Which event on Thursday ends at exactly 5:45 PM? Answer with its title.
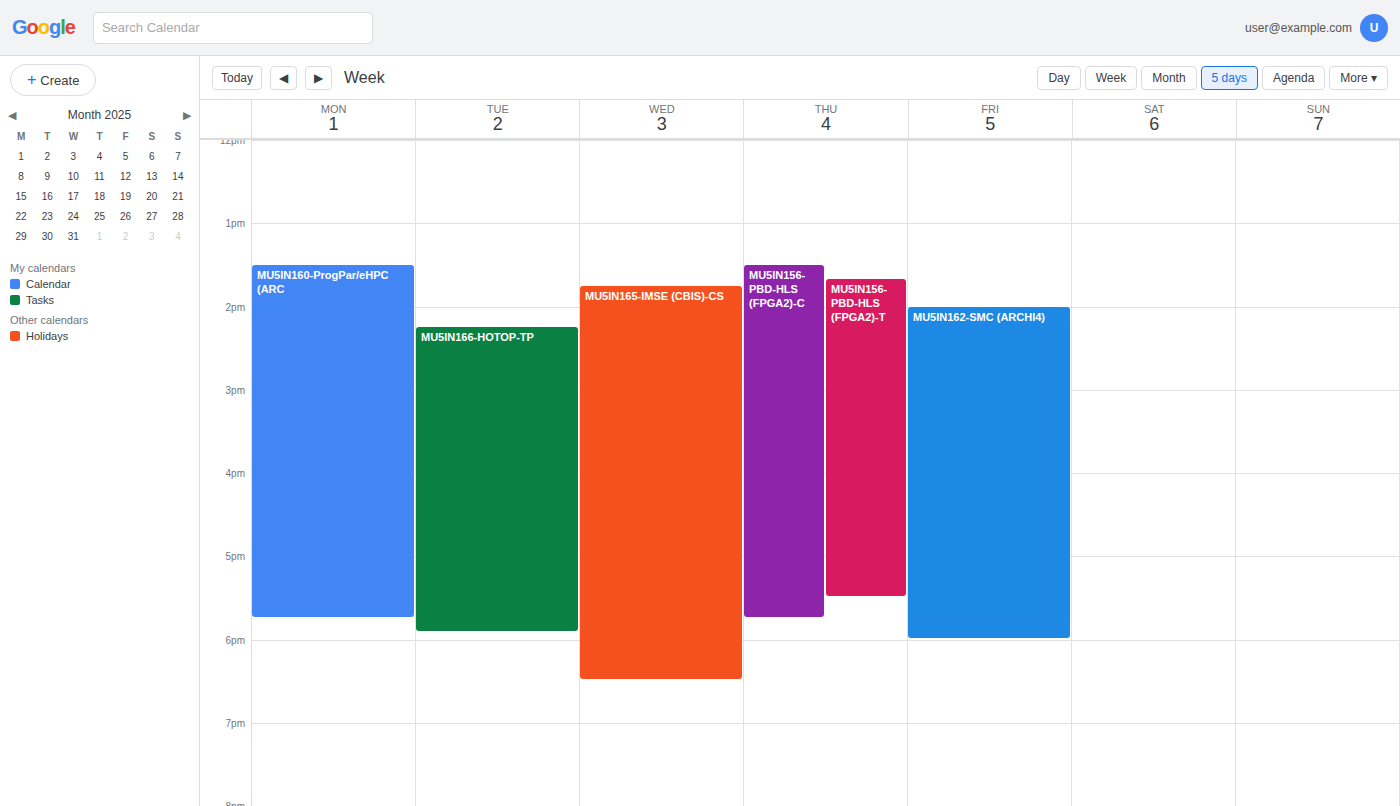
"MU5IN156-PBD-HLS (FPGA2)-C"